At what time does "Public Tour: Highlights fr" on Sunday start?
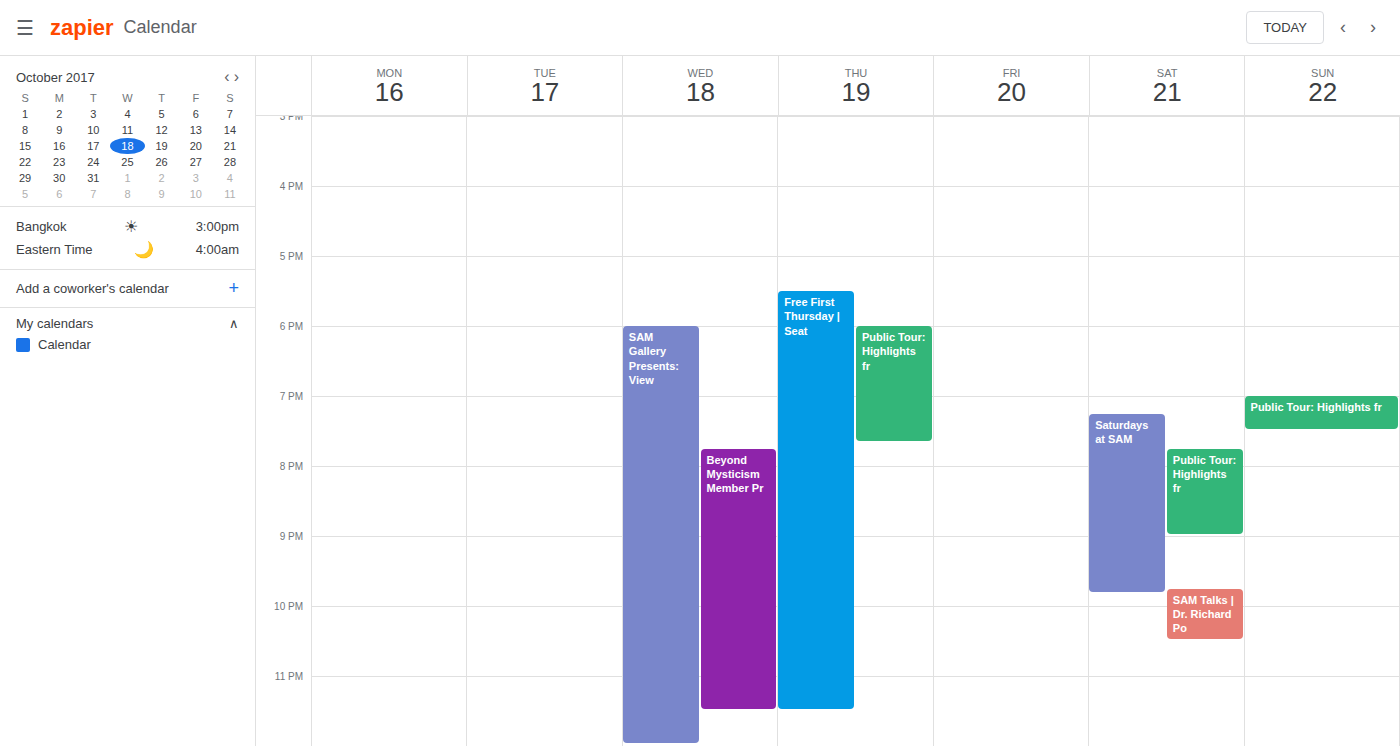
19:00